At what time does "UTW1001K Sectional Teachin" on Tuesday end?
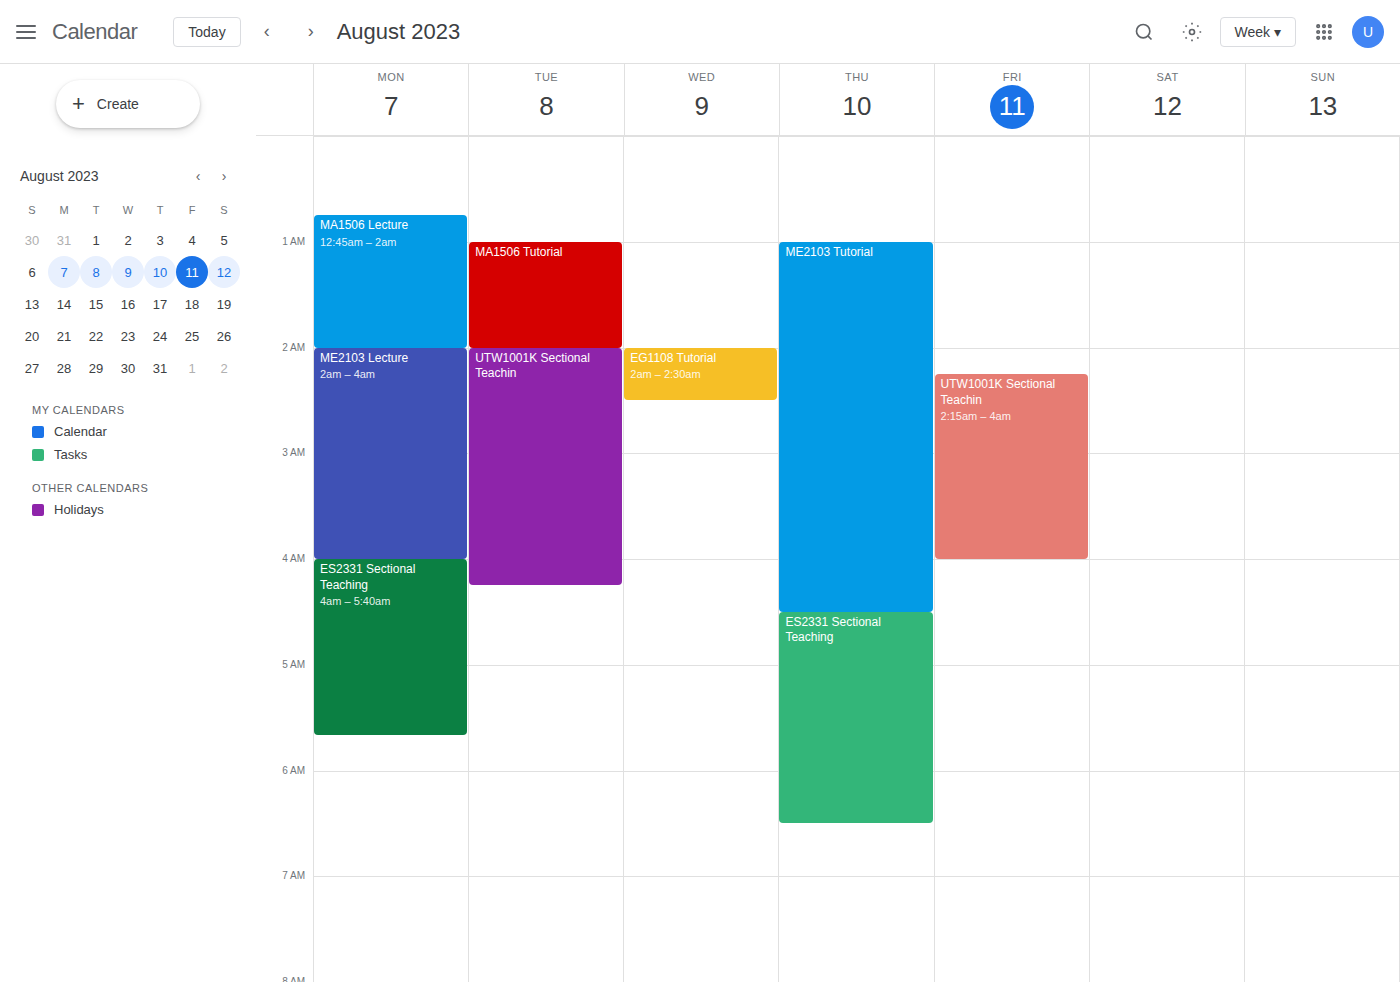
04:15